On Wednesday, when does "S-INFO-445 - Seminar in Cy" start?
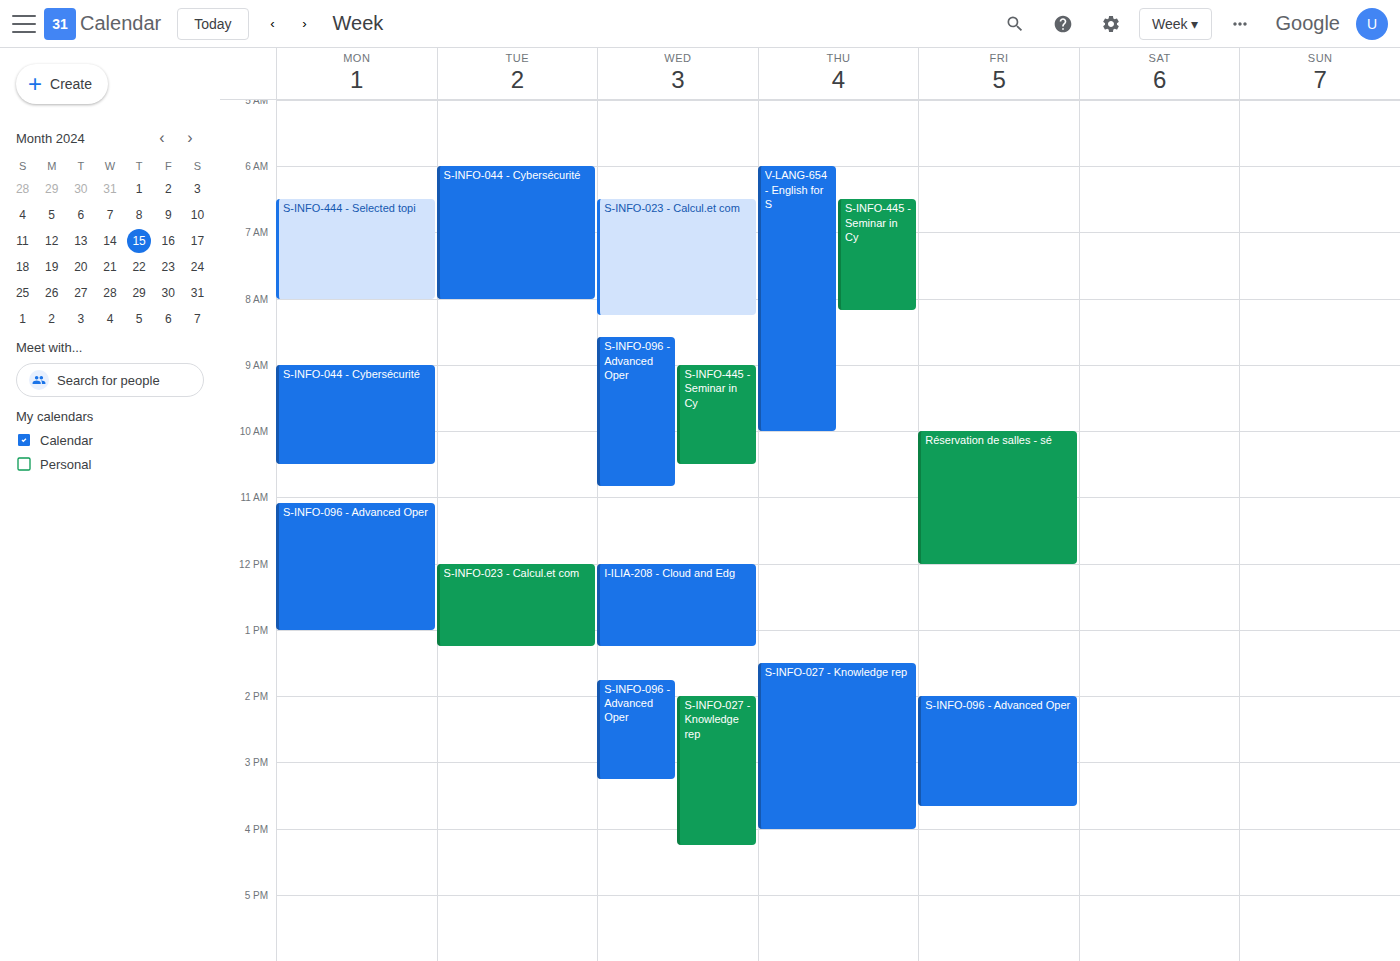
9:00 AM